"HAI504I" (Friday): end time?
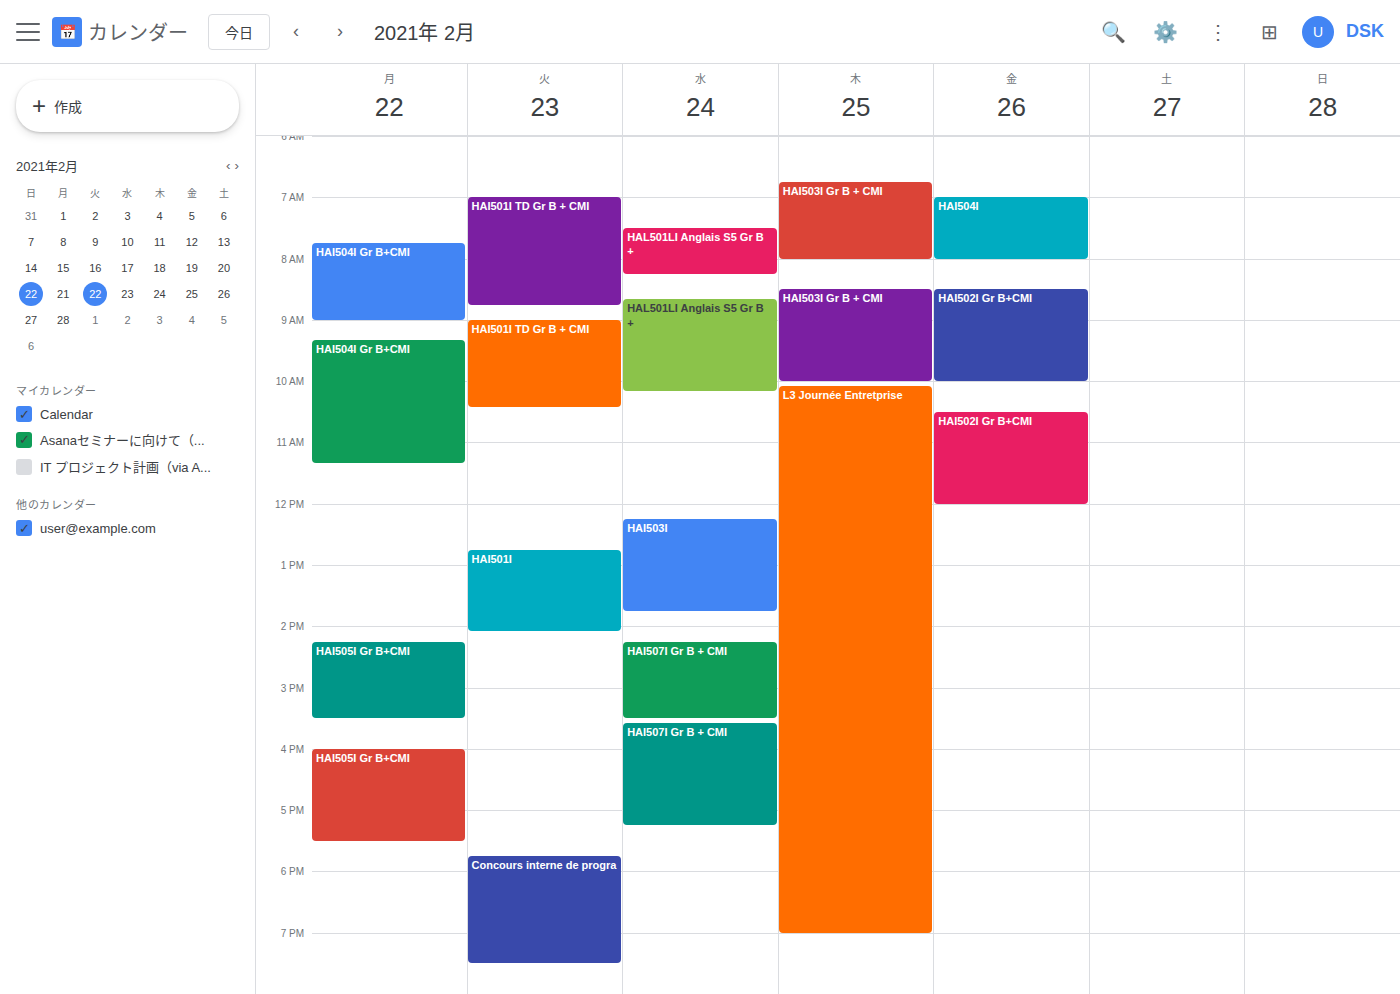
8:00 AM